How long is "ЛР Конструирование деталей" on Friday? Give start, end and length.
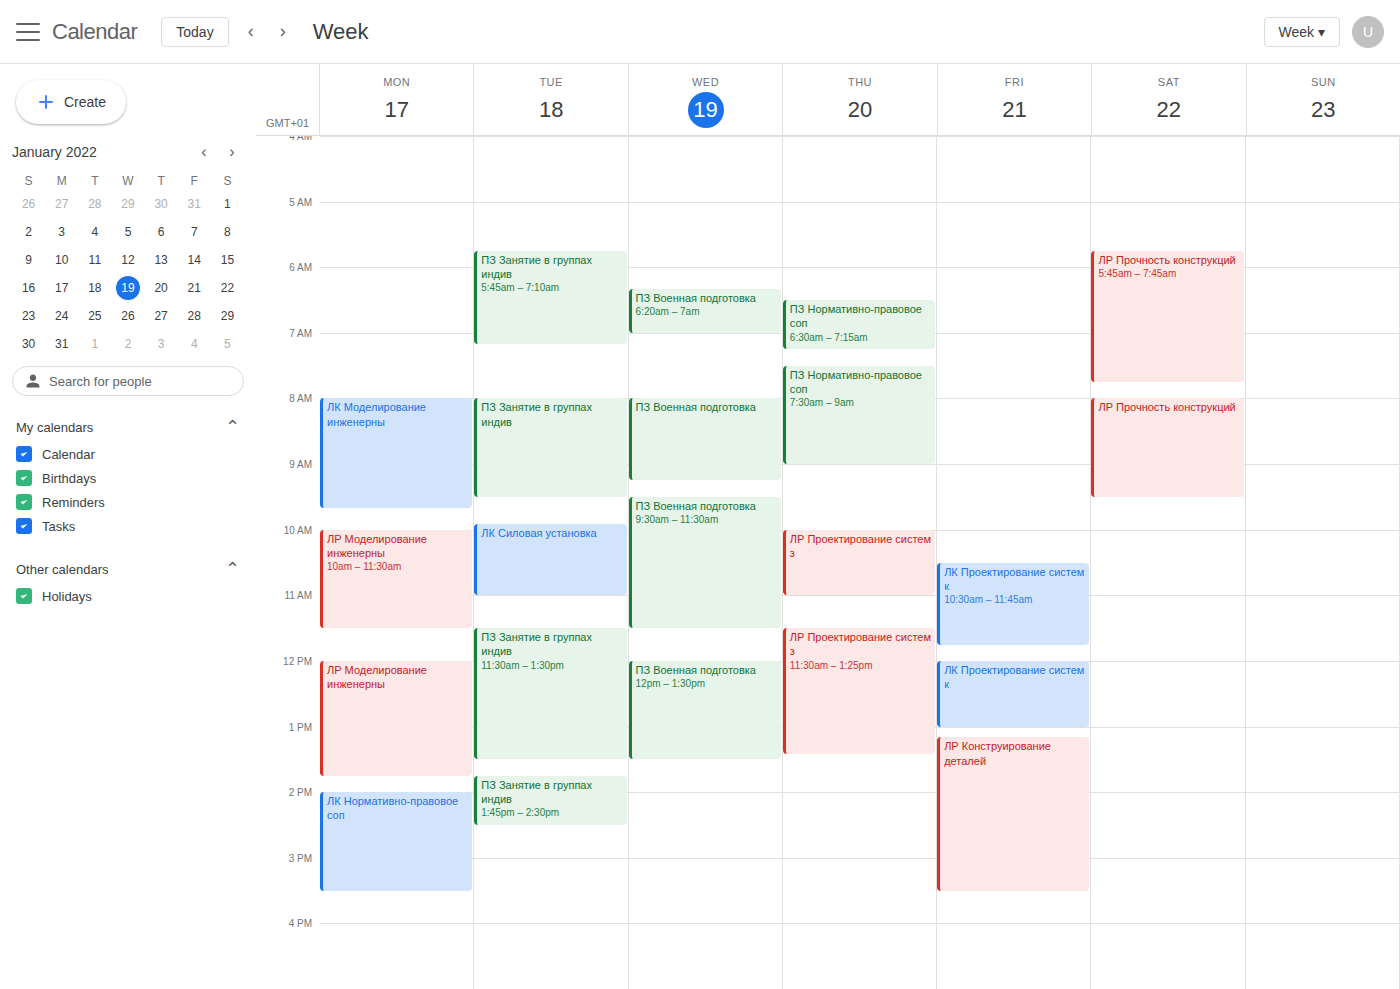
1:10 PM to 3:30 PM, 2 hours 20 minutes